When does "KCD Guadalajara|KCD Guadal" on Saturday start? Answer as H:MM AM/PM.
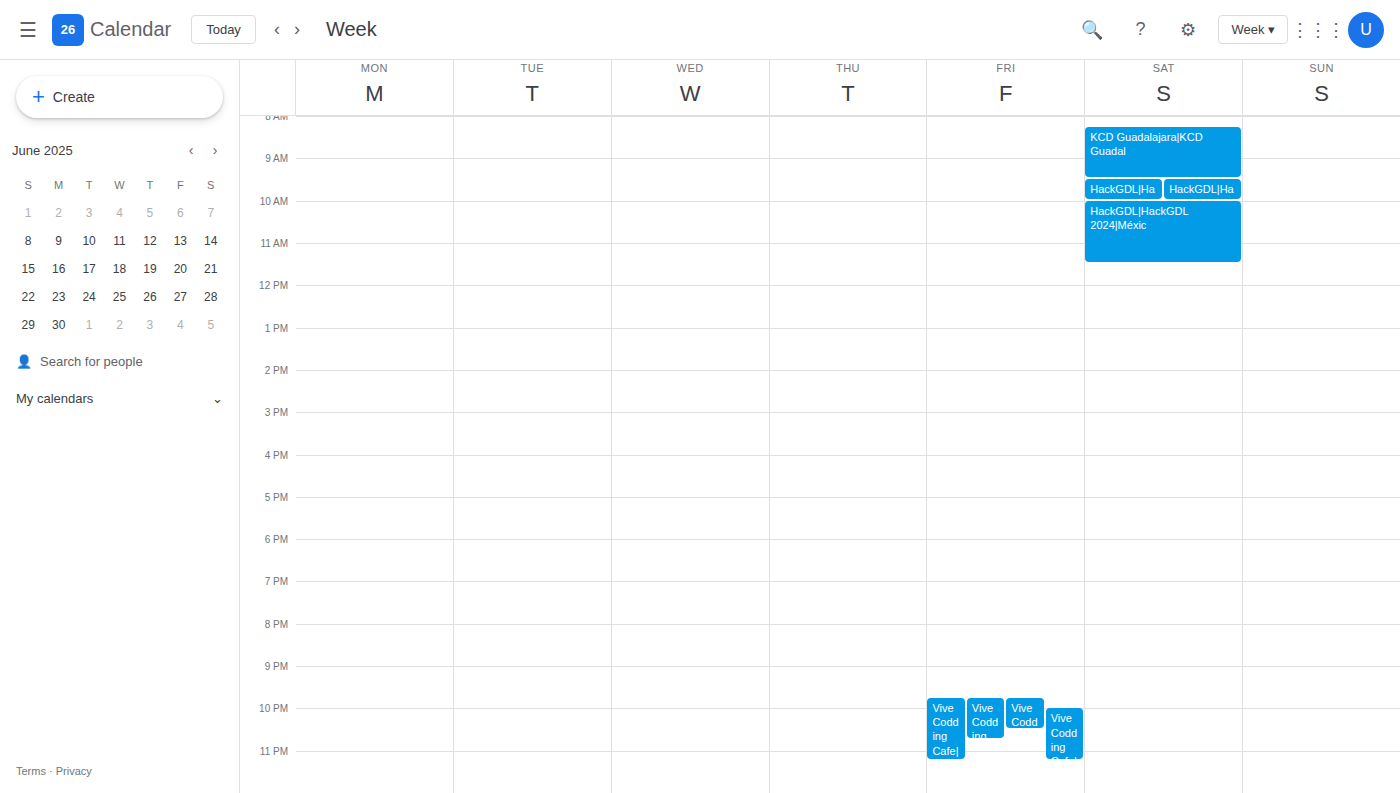
8:15 AM